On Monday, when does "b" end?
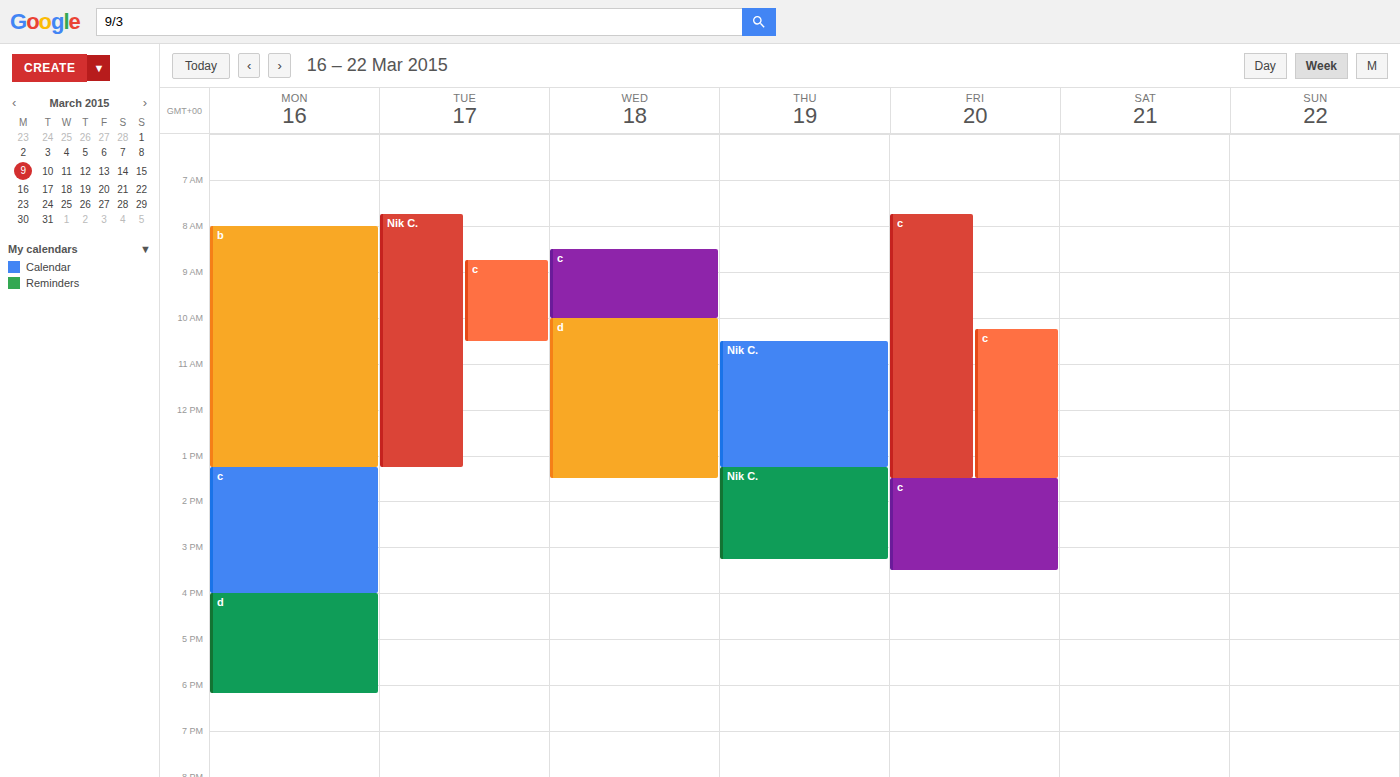
13:15